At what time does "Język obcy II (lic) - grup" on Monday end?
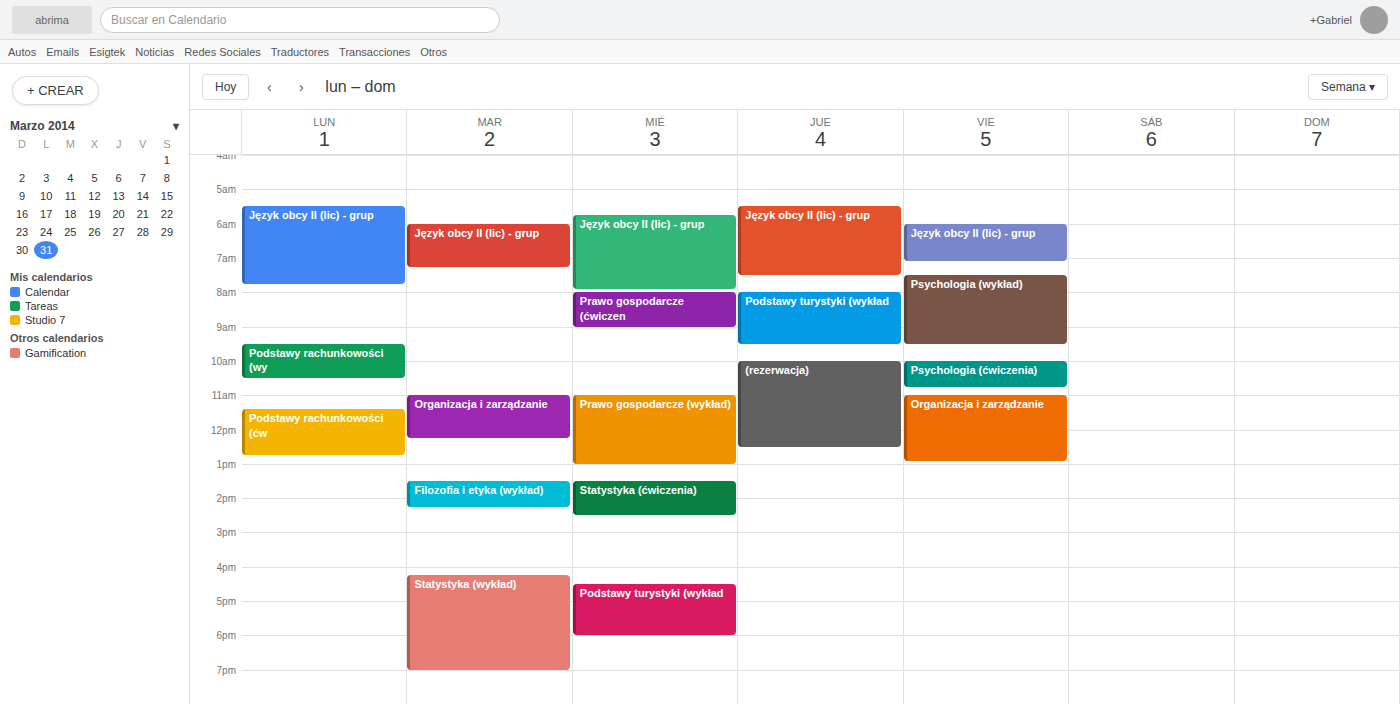
07:45